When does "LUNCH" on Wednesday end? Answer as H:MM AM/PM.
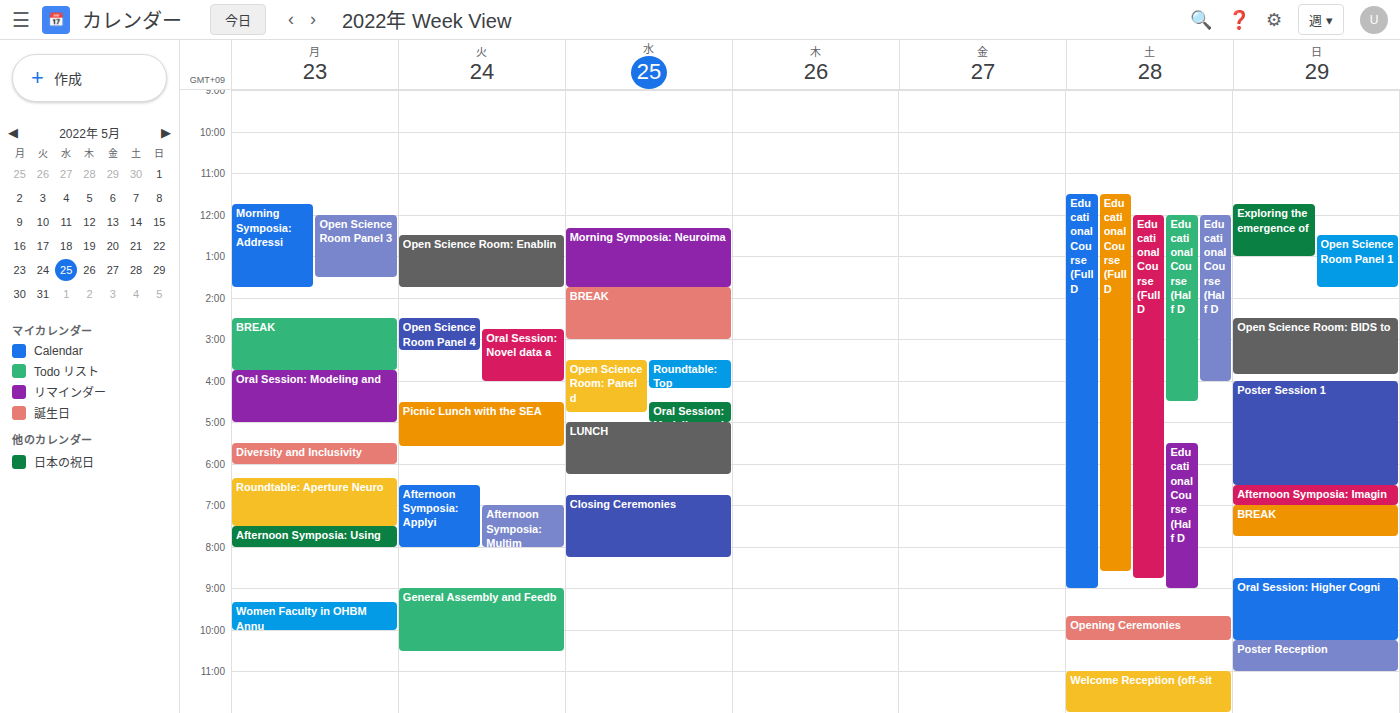
6:15 PM